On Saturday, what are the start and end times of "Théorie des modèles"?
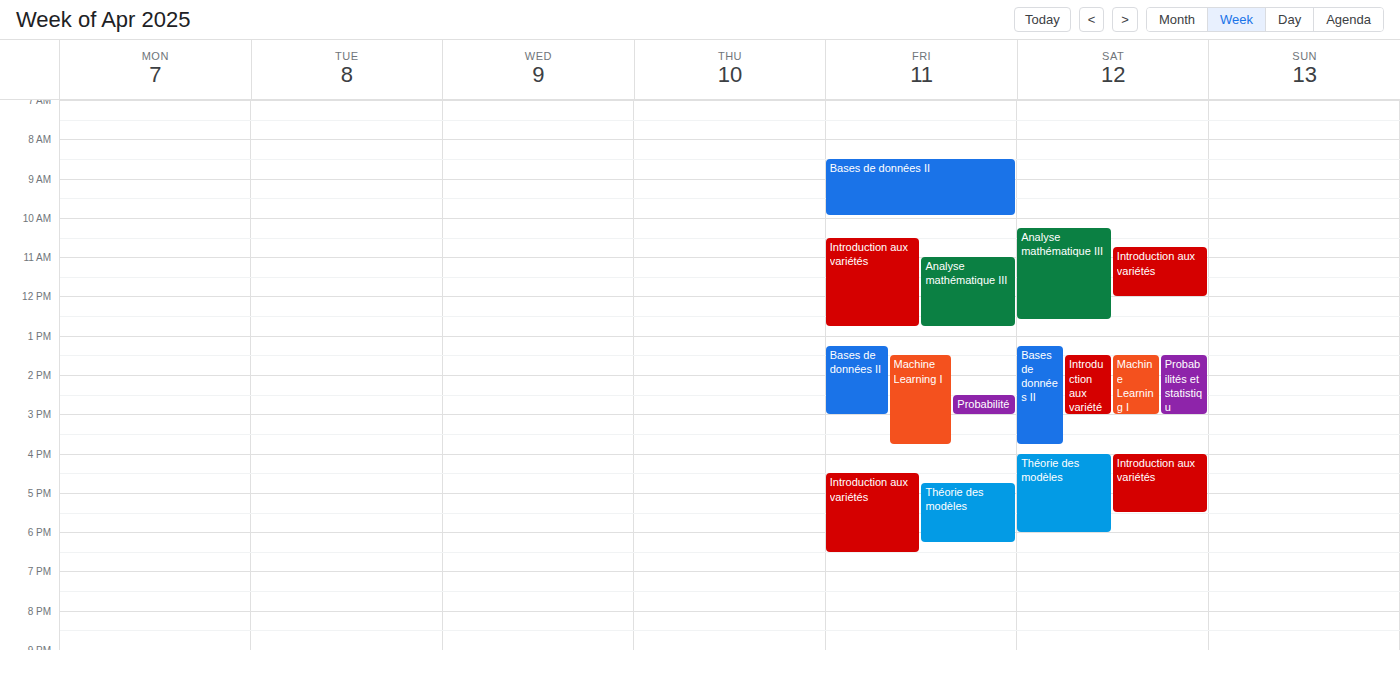
4:00 PM to 6:00 PM